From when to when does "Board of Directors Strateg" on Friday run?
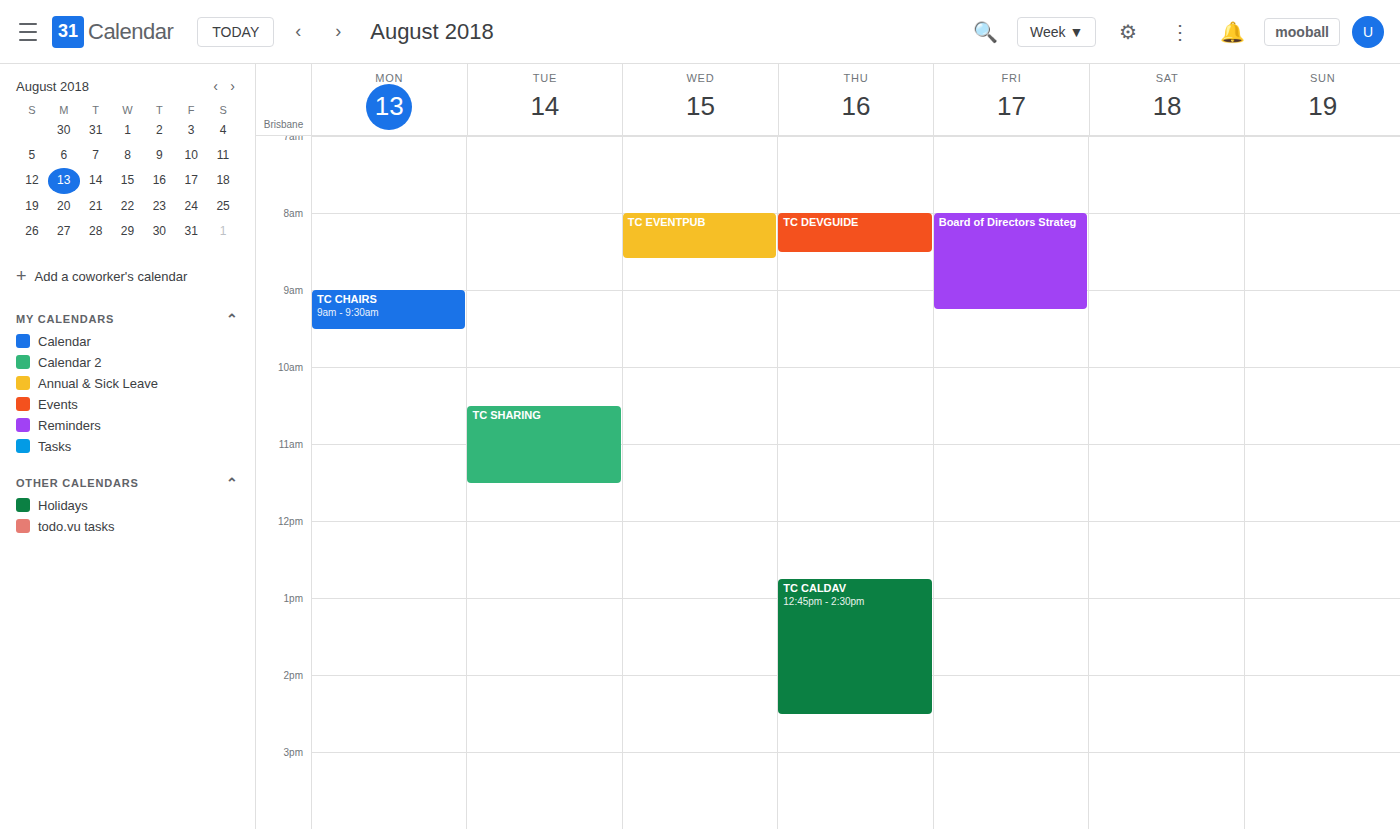
8:00 AM to 9:15 AM